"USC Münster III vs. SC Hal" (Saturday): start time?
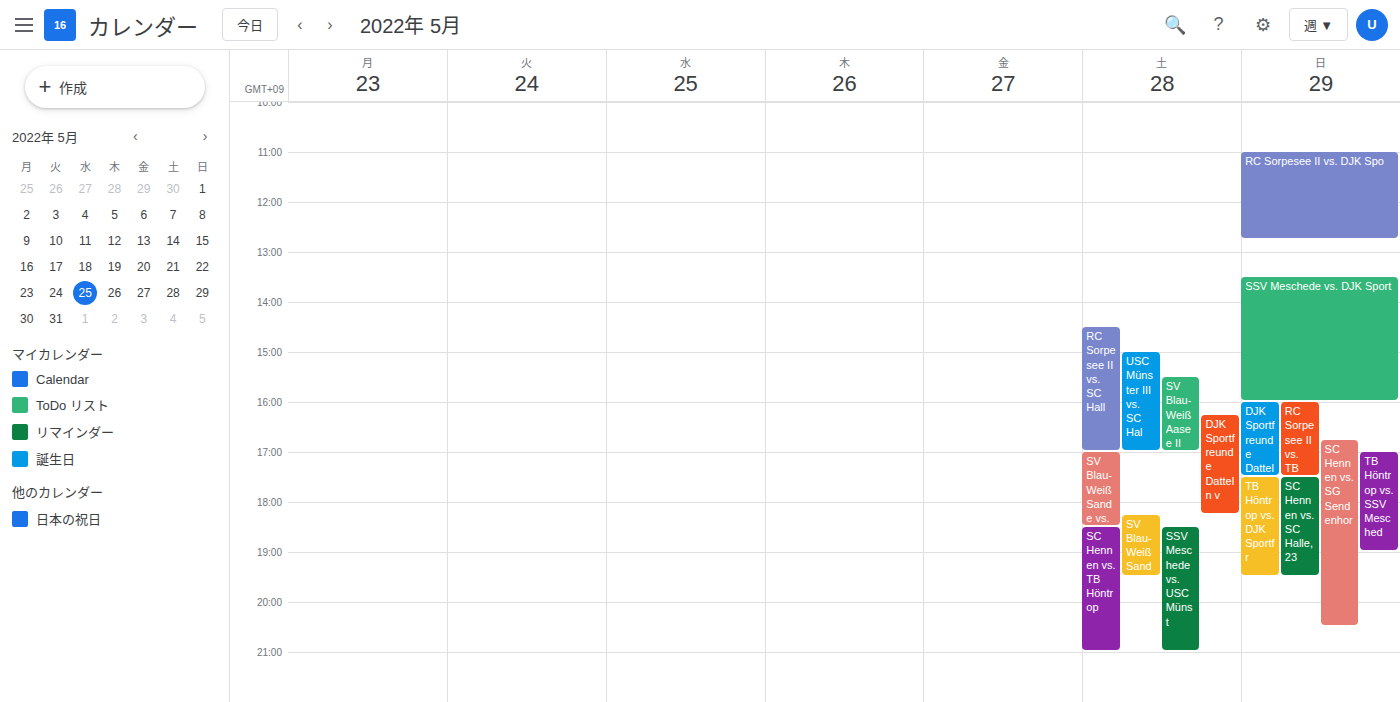
3:00 PM